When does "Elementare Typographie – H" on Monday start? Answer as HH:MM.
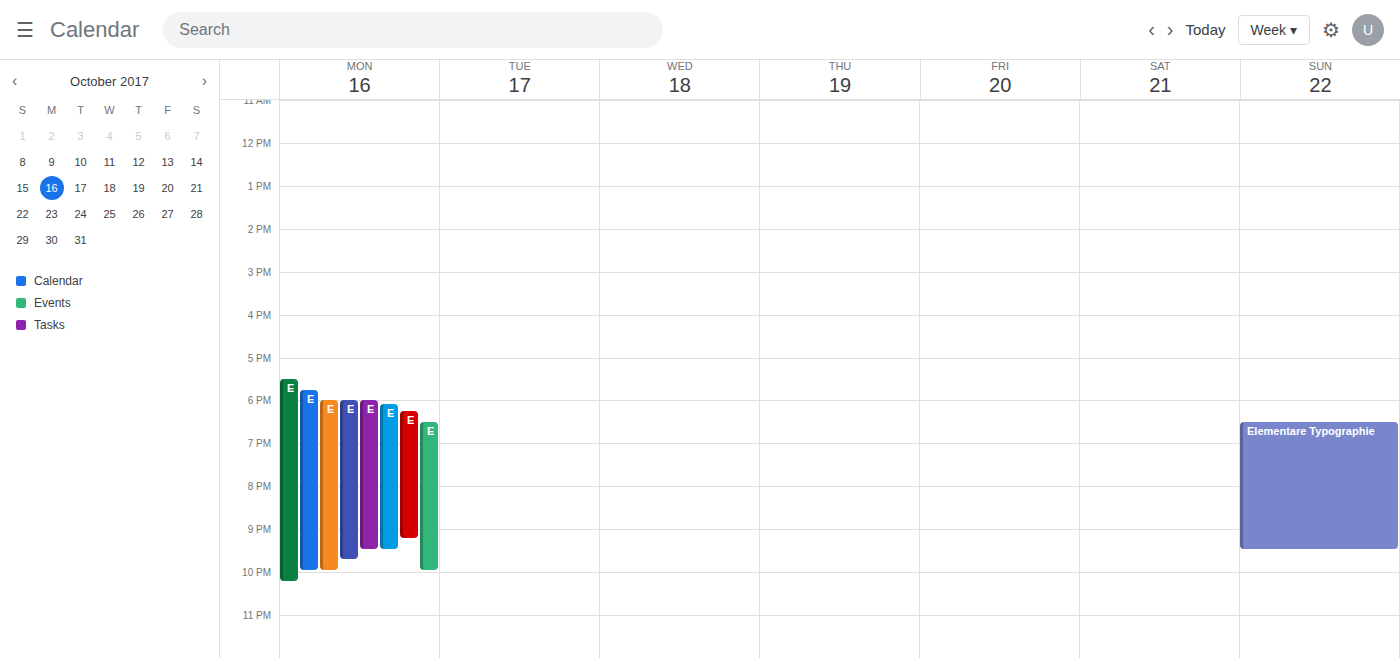
18:00